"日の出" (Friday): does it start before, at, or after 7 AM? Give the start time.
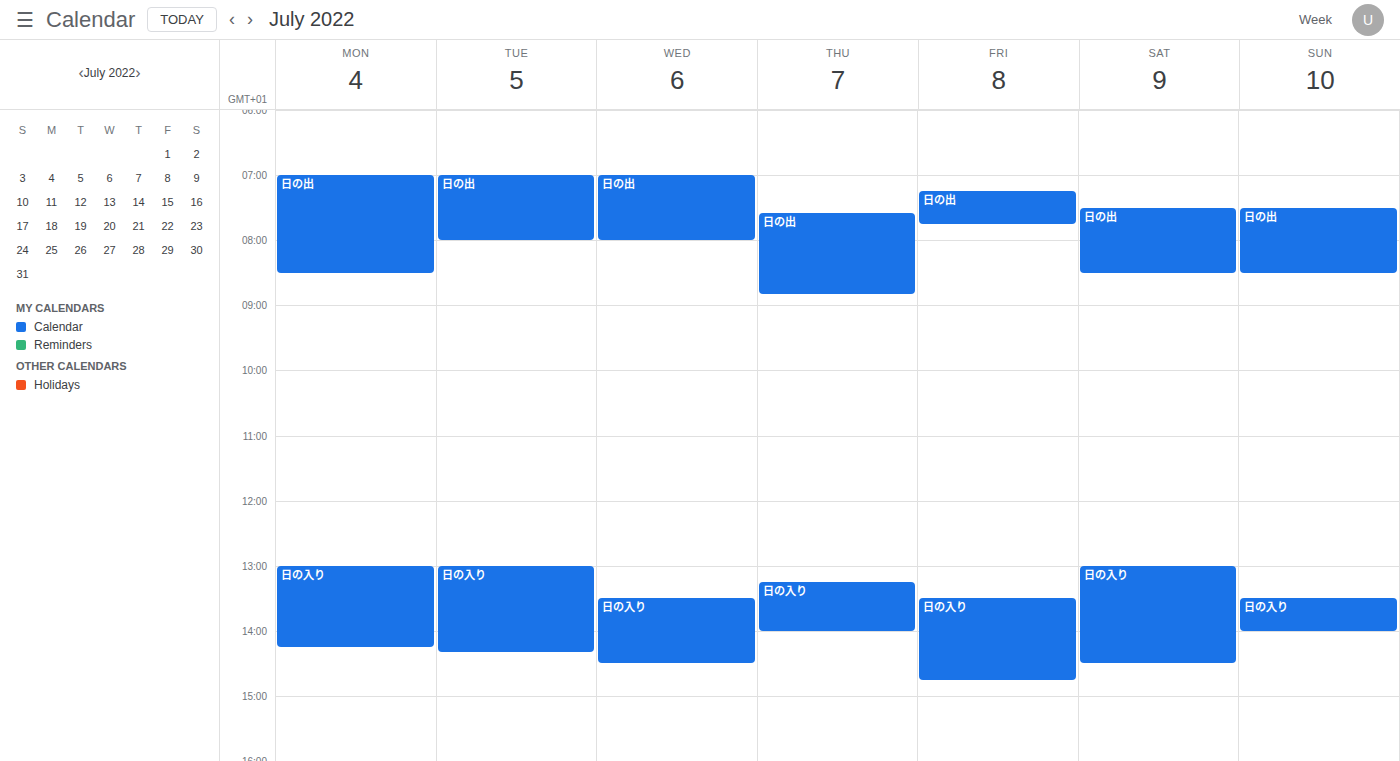
7:15 AM -- after 7 AM, 15 minutes below the 7 AM line.